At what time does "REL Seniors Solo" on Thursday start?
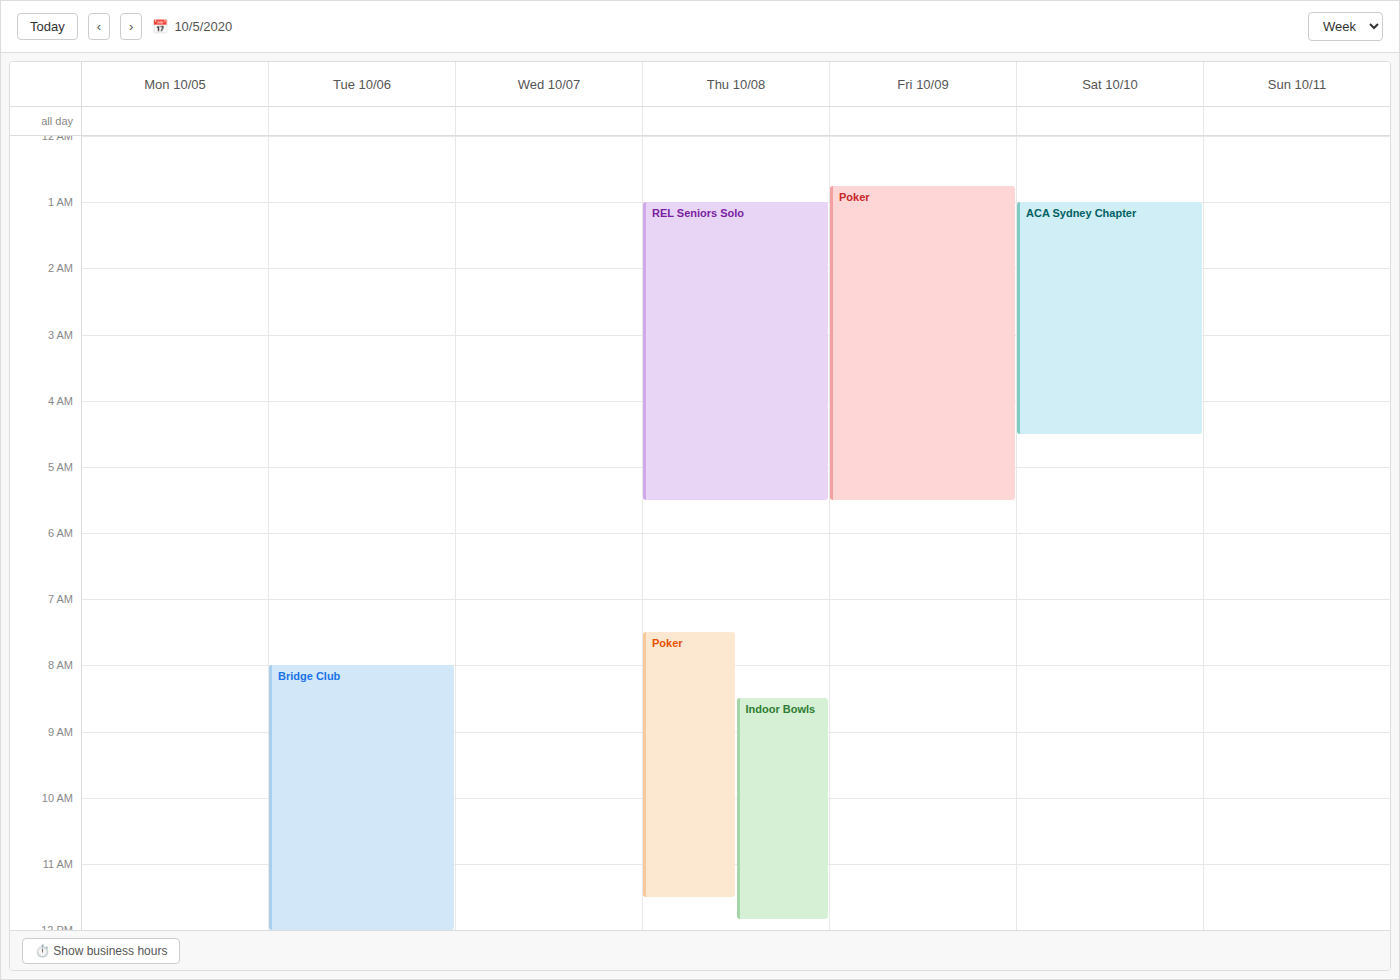
1:00 AM